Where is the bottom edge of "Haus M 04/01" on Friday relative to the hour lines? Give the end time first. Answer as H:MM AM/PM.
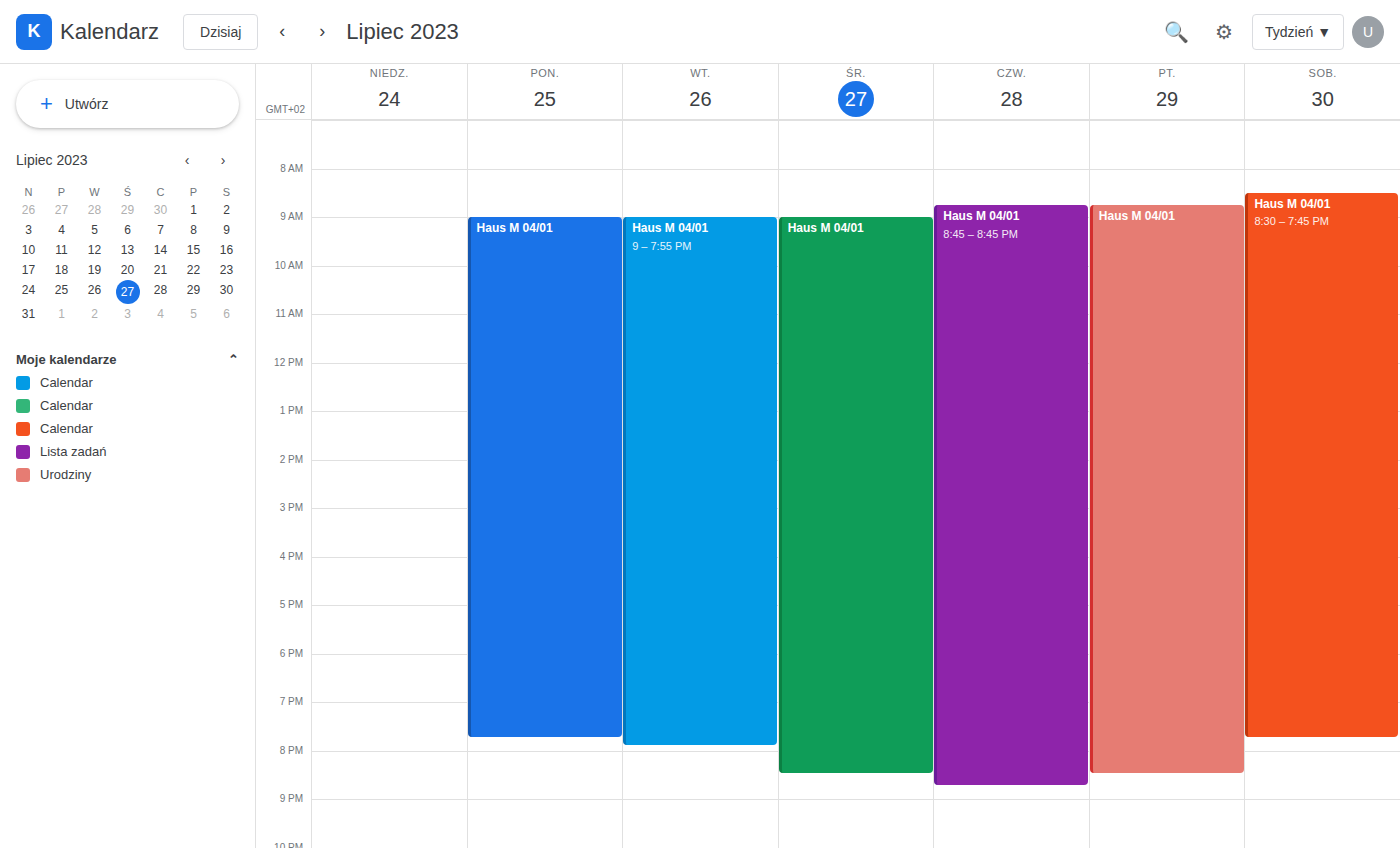
8:30 PM -- halfway between the 8 PM and 9 PM lines.